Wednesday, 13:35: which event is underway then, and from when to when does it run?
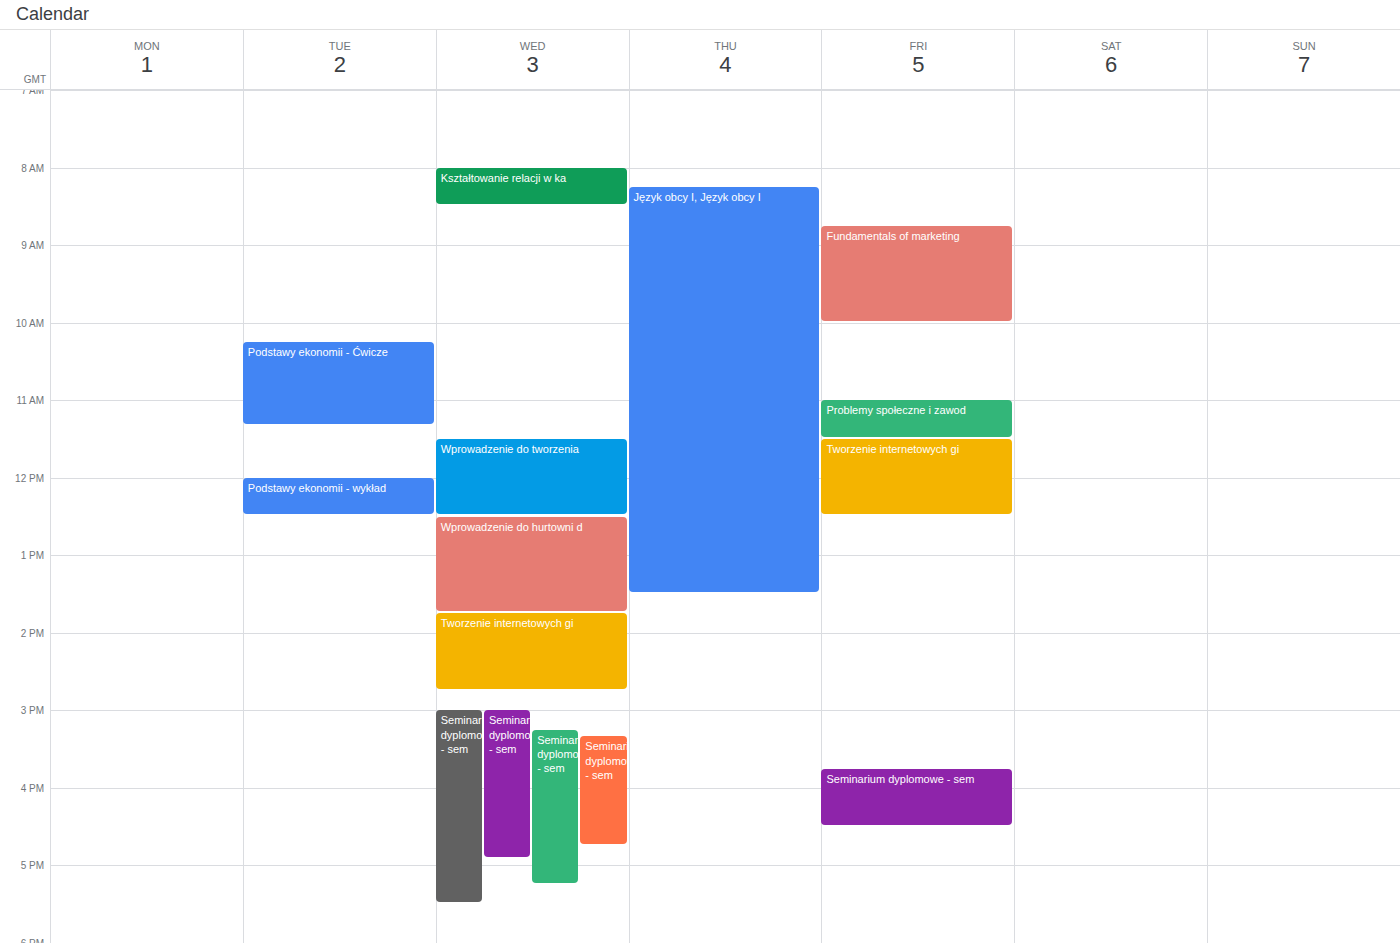
"Wprowadzenie do hurtowni d", 12:30 to 13:45